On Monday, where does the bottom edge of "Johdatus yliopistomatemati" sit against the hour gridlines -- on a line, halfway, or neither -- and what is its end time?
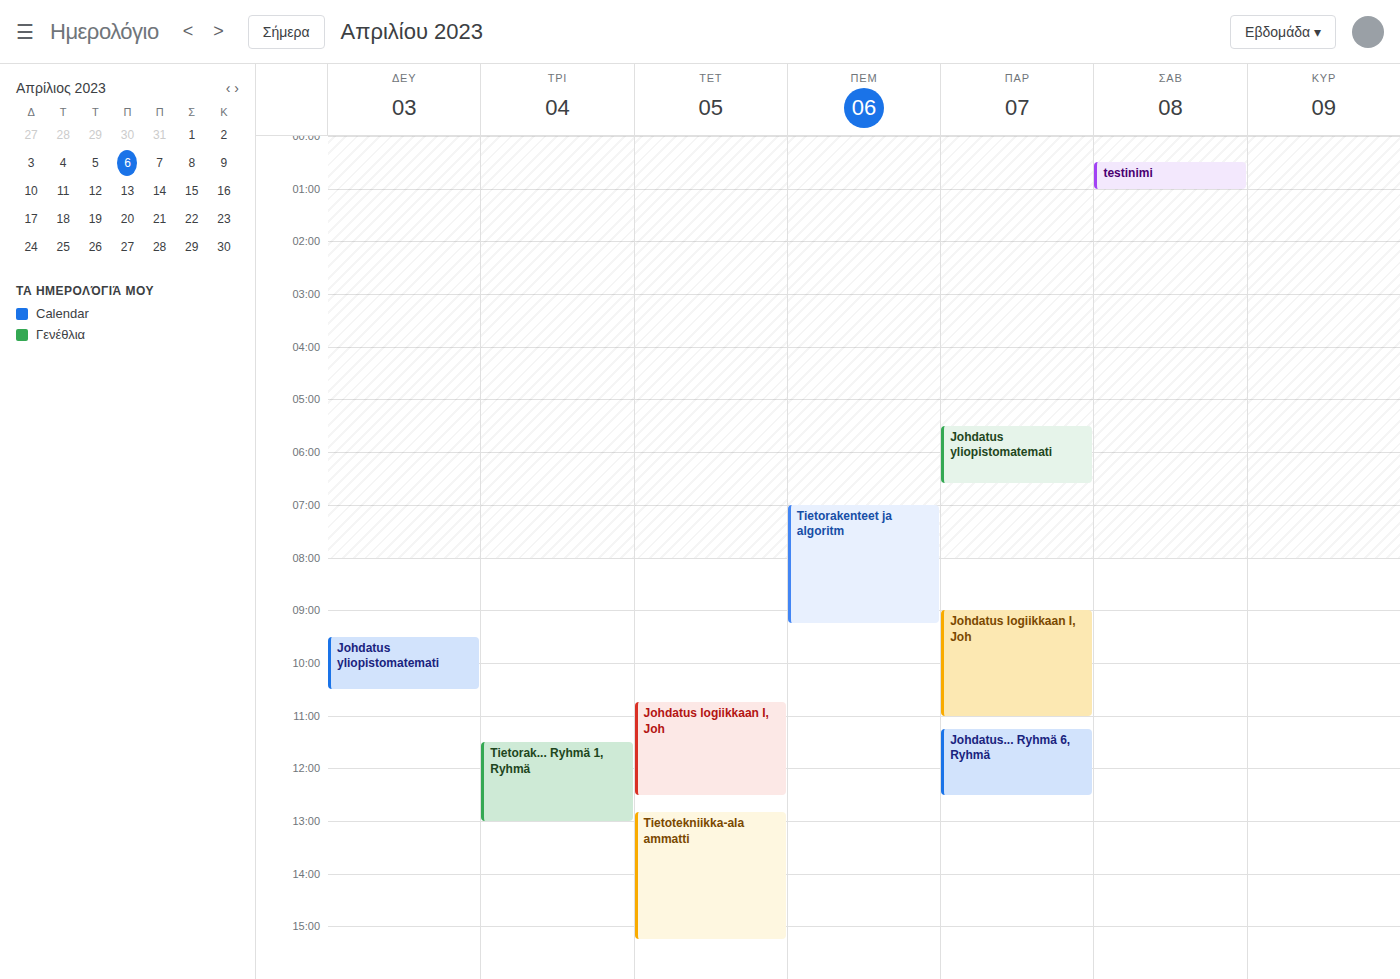
10:30 AM -- halfway between the 10 AM and 11 AM lines.